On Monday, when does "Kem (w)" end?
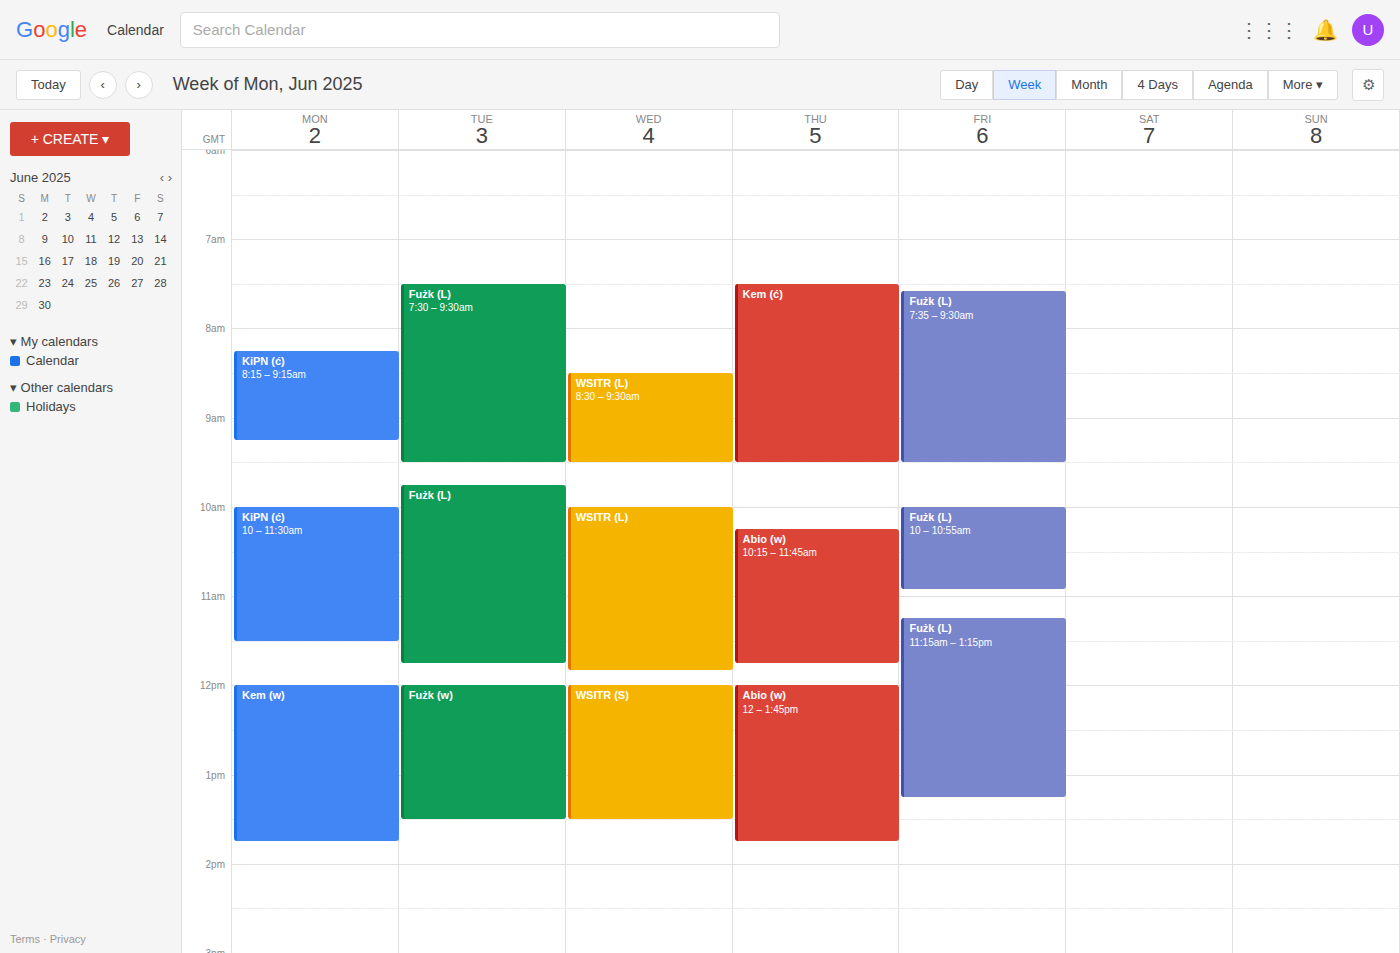
1:45 PM